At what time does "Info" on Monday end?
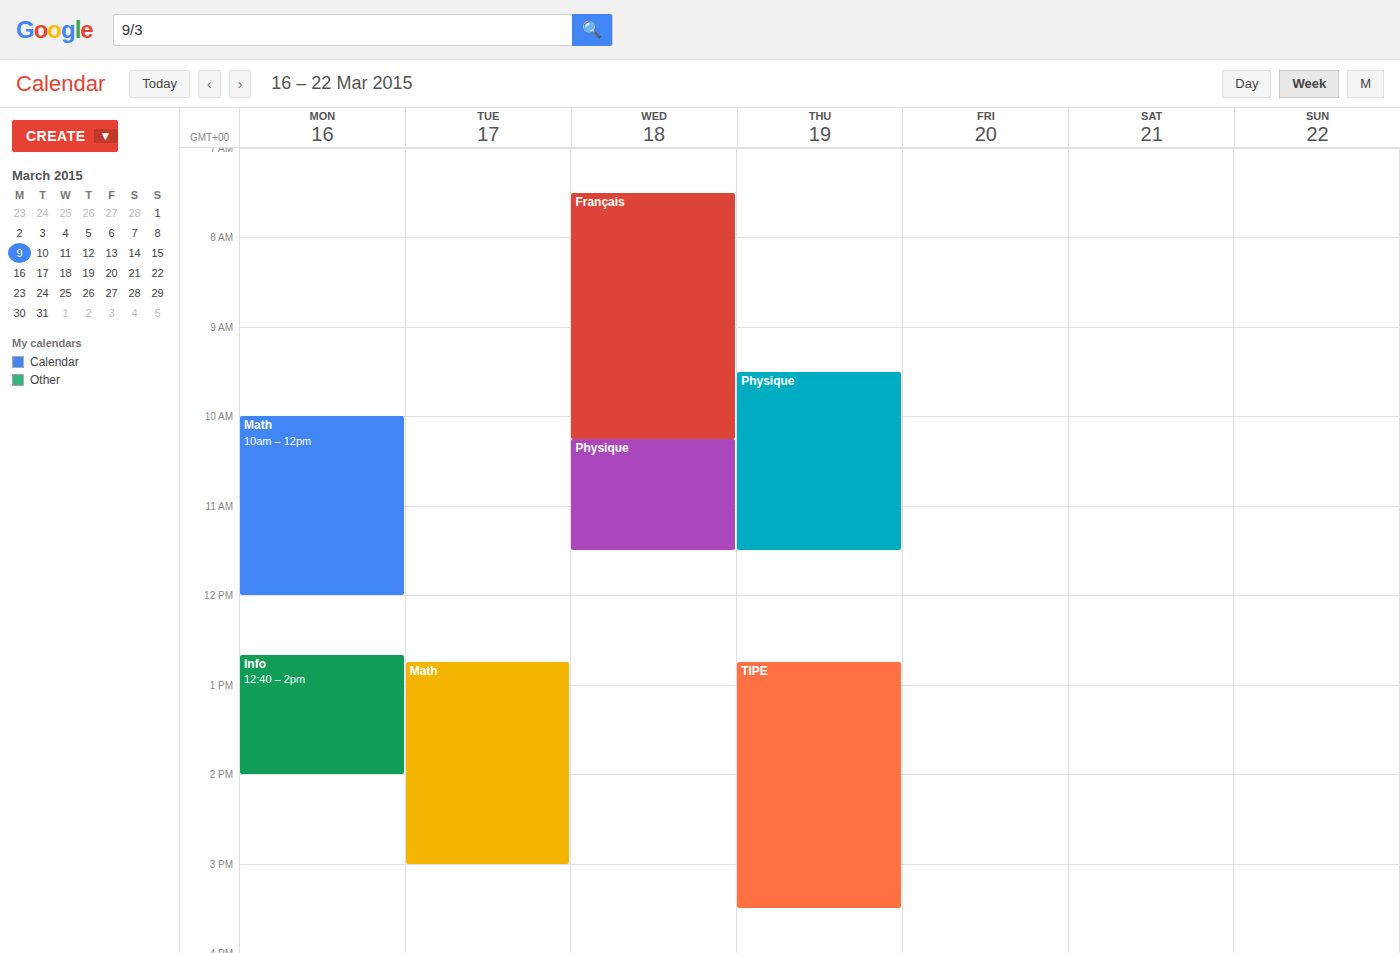
14:00